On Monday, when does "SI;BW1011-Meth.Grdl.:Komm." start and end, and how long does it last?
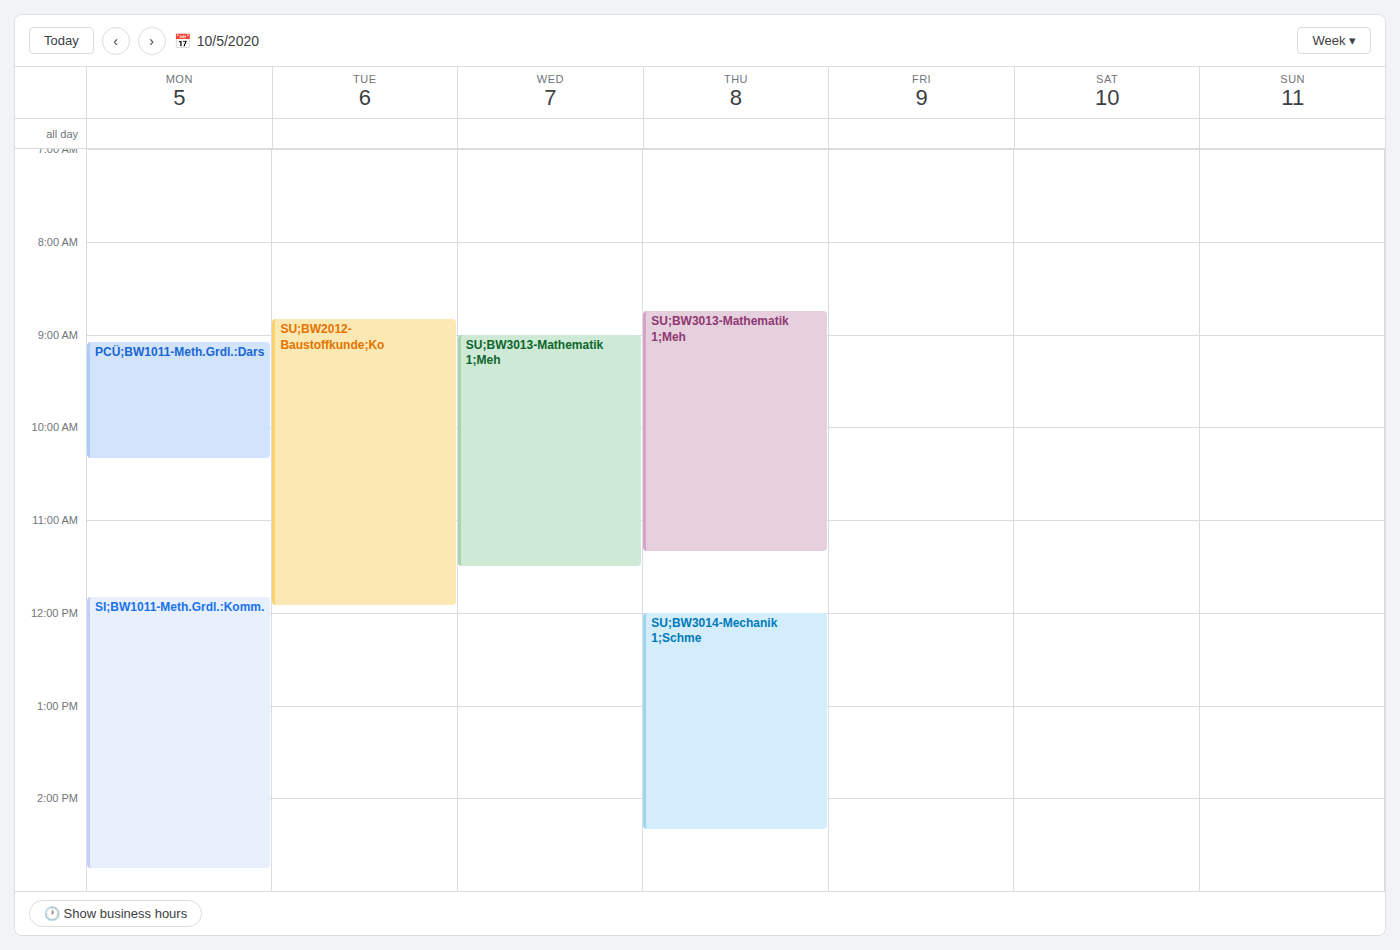
11:50 AM to 2:45 PM, 2 hours 55 minutes